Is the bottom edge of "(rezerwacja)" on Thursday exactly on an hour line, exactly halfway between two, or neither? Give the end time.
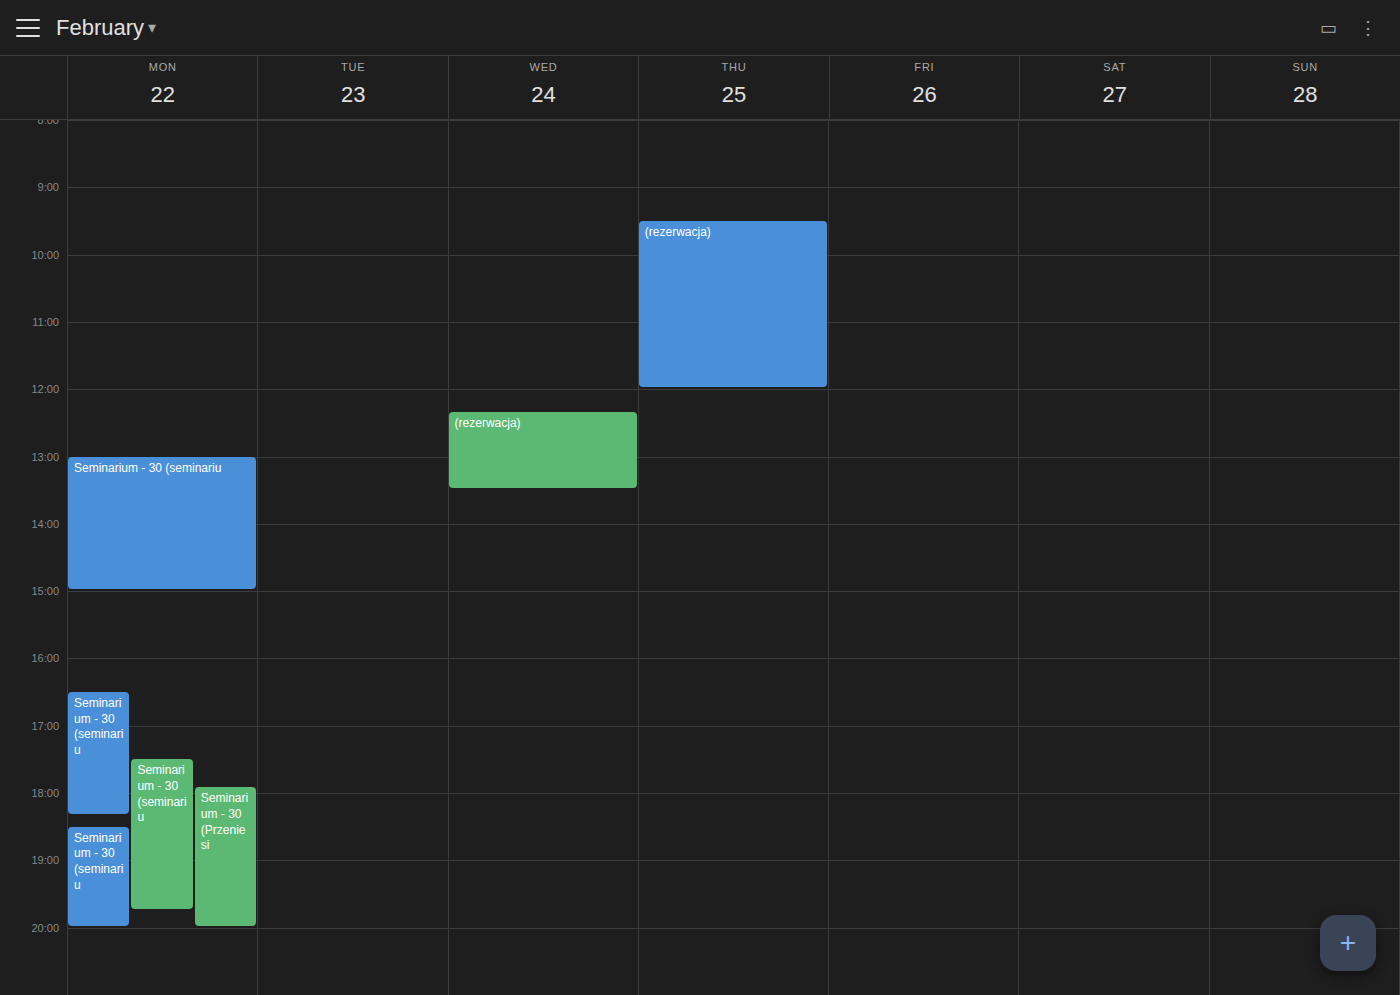
12:00 PM -- exactly on the 12 PM line.